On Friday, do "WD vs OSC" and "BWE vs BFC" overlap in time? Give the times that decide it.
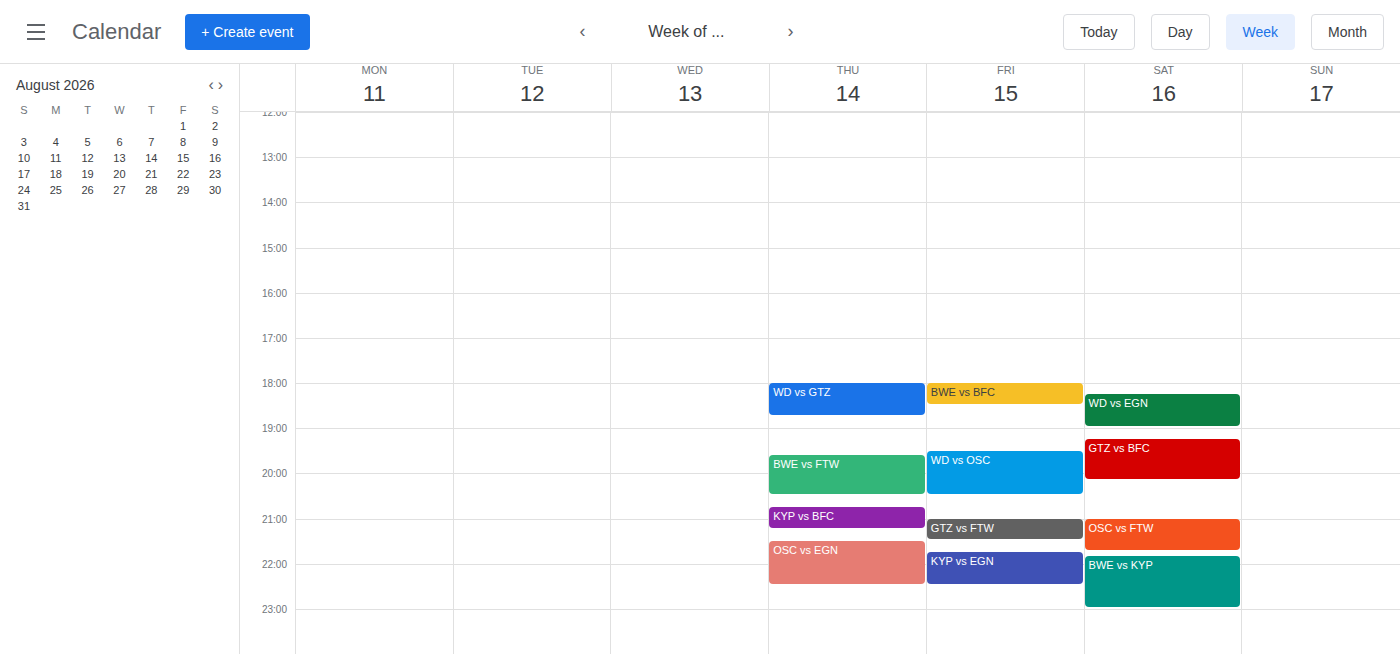
"BWE vs BFC" ends at 18:30 and "WD vs OSC" starts at 19:30 -- no overlap.